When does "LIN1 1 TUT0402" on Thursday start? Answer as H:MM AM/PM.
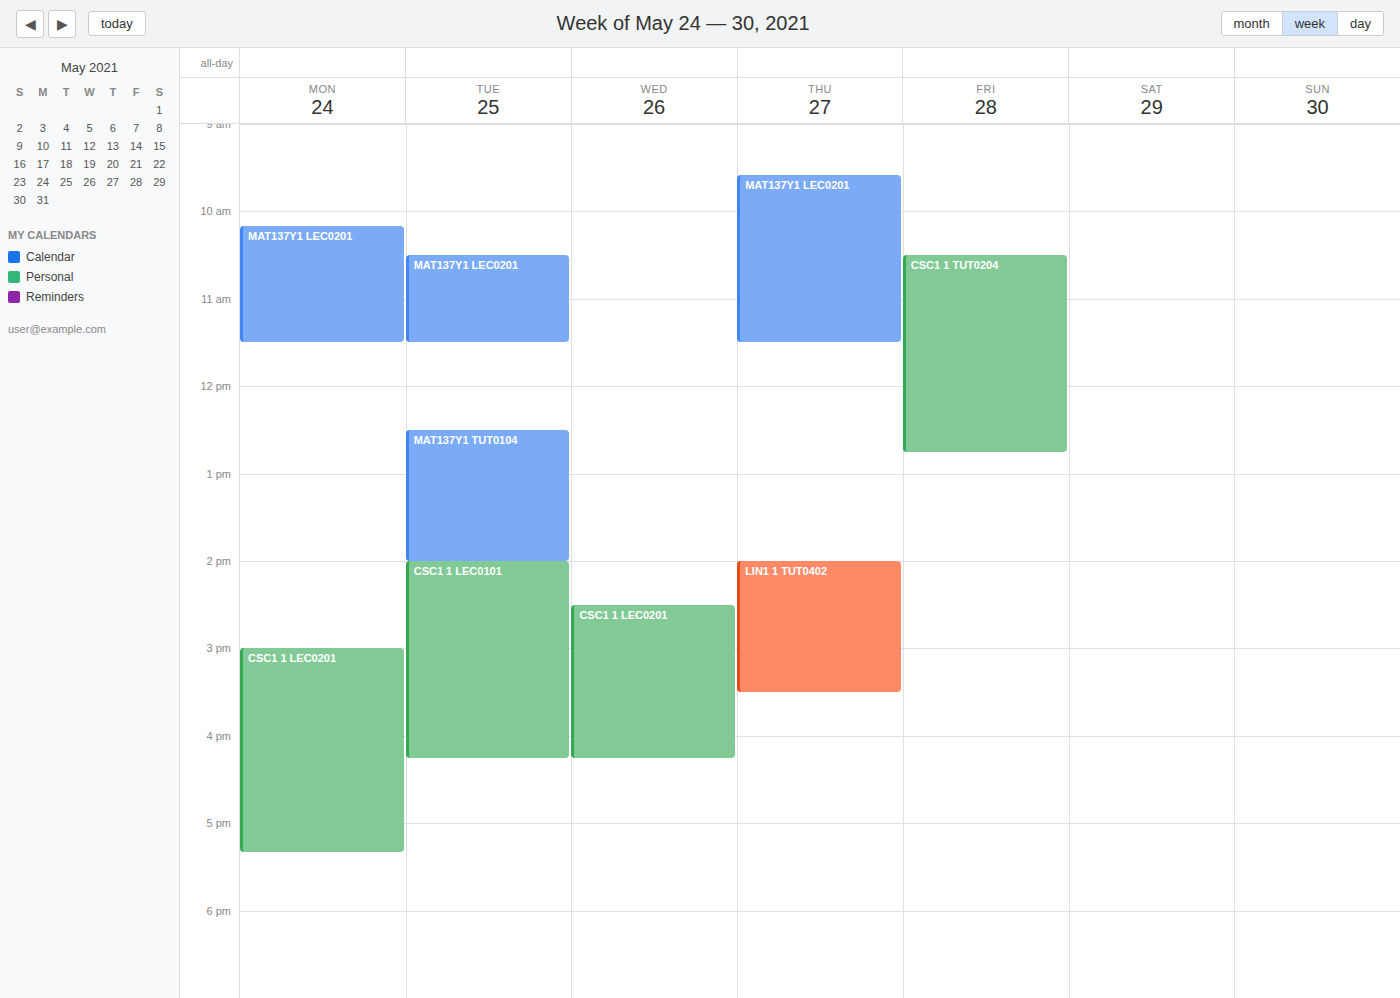
2:00 PM